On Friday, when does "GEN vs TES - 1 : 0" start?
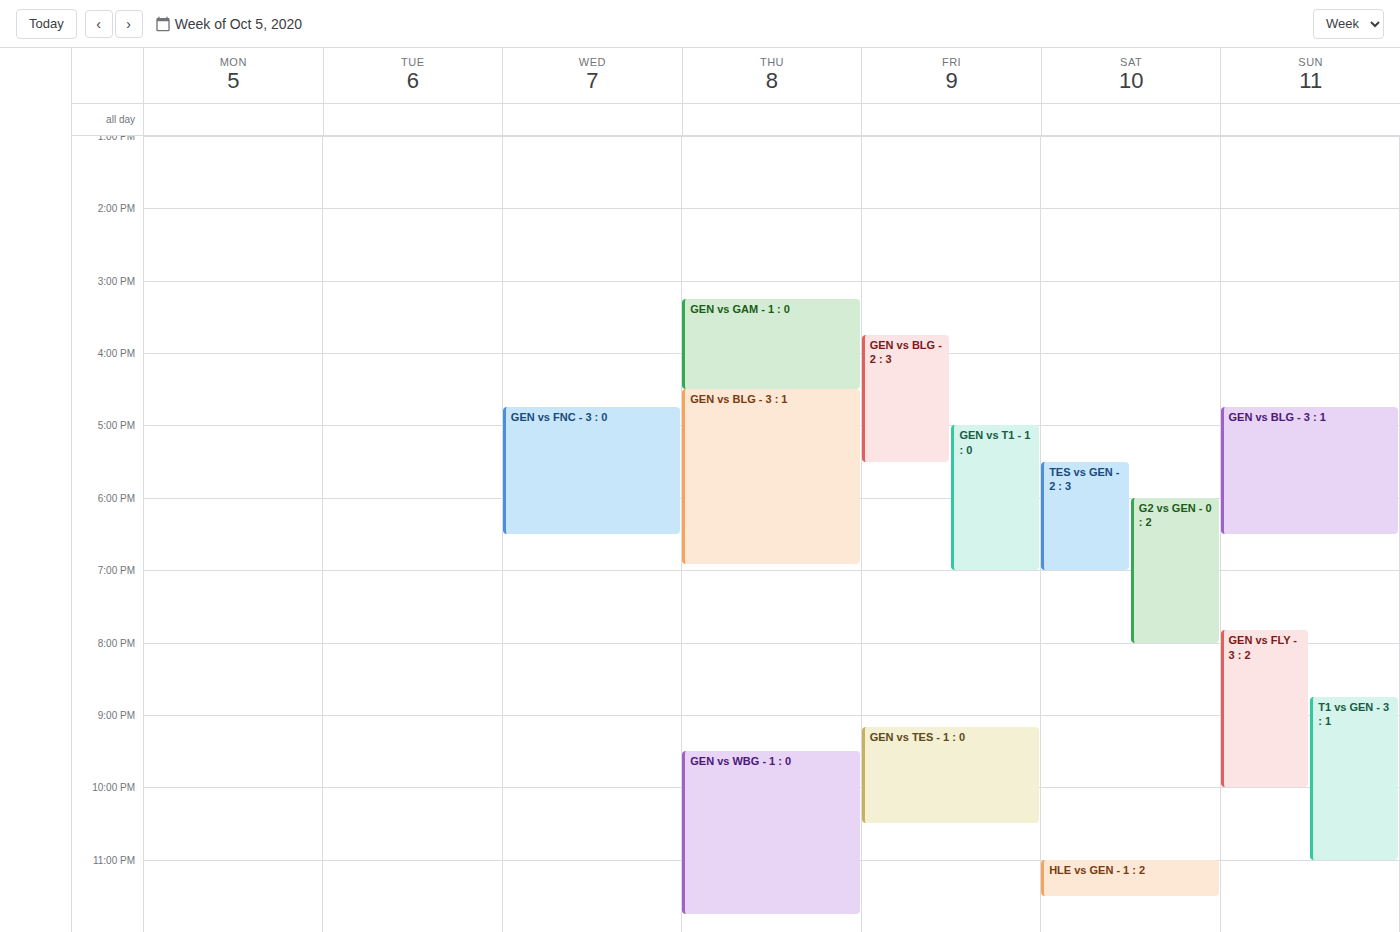
9:10 PM